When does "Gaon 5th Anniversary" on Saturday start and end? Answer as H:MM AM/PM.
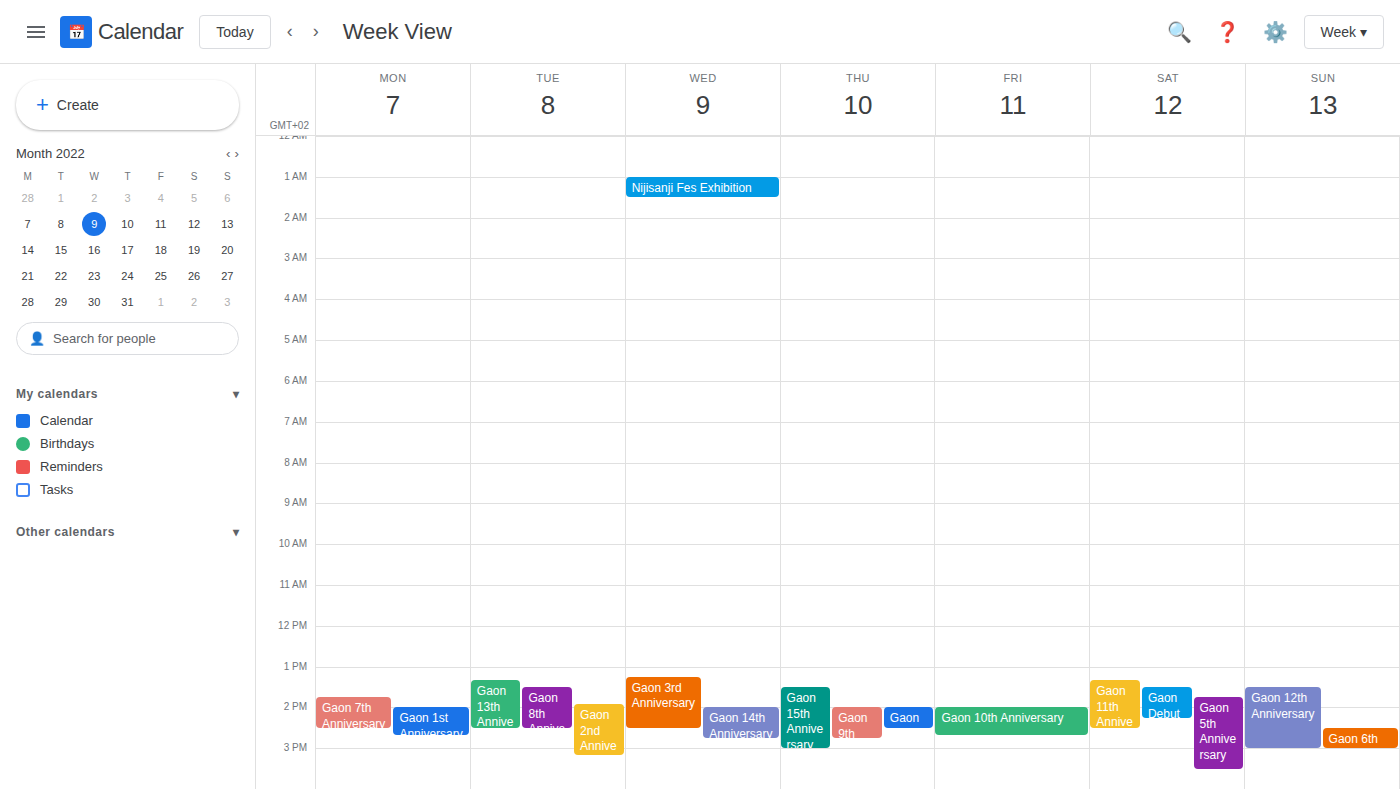
1:45 PM to 3:30 PM